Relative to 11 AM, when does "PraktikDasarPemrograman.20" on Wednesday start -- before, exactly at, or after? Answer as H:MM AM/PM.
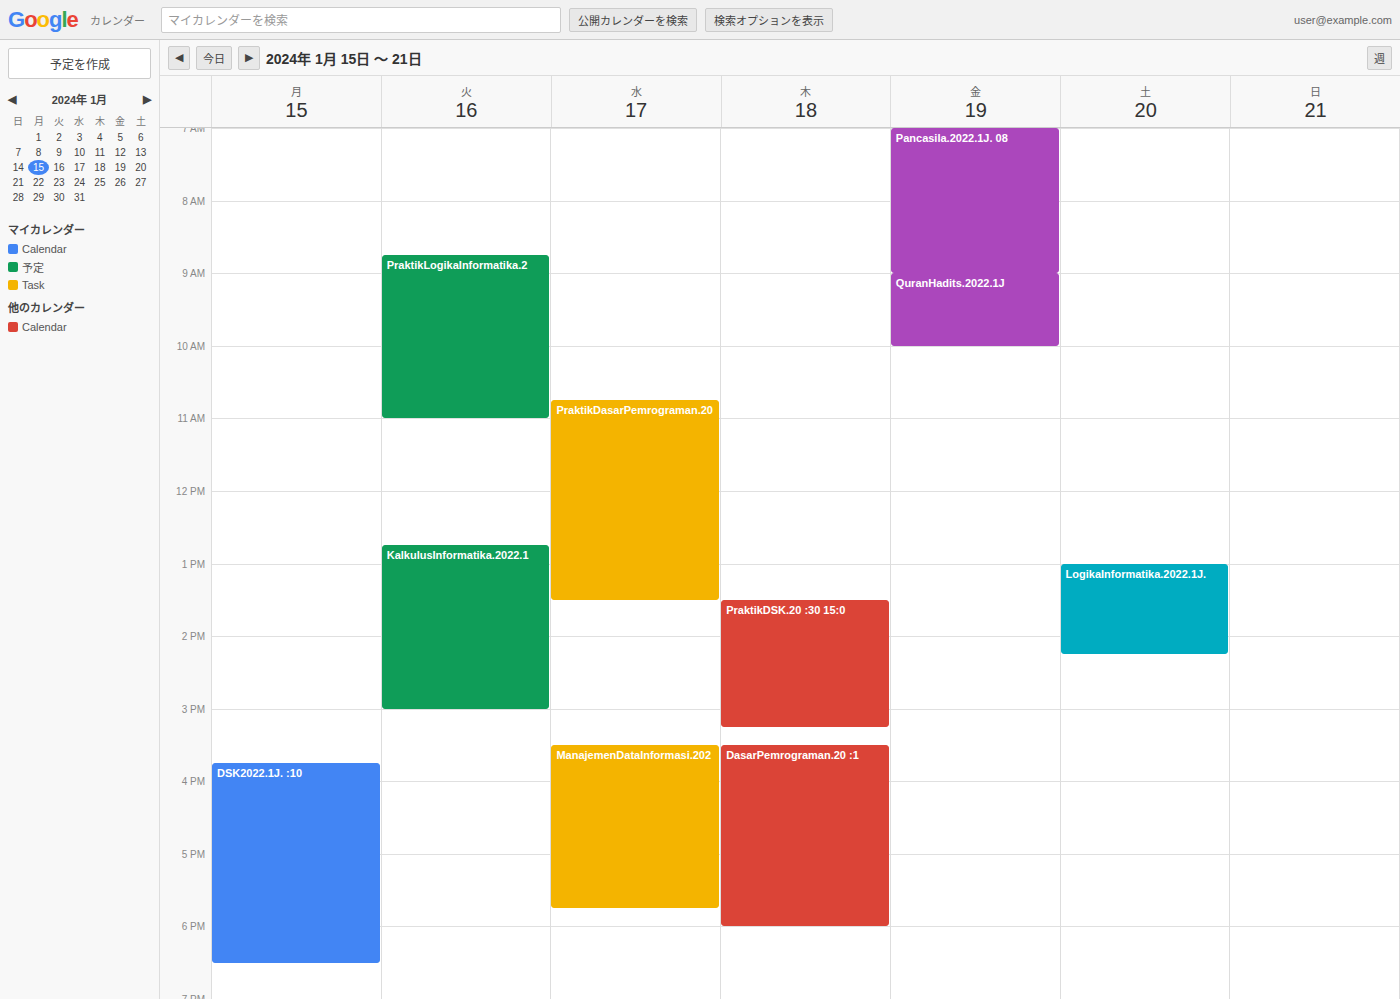
10:45 AM -- before 11 AM, 15 minutes above the 11 AM line.